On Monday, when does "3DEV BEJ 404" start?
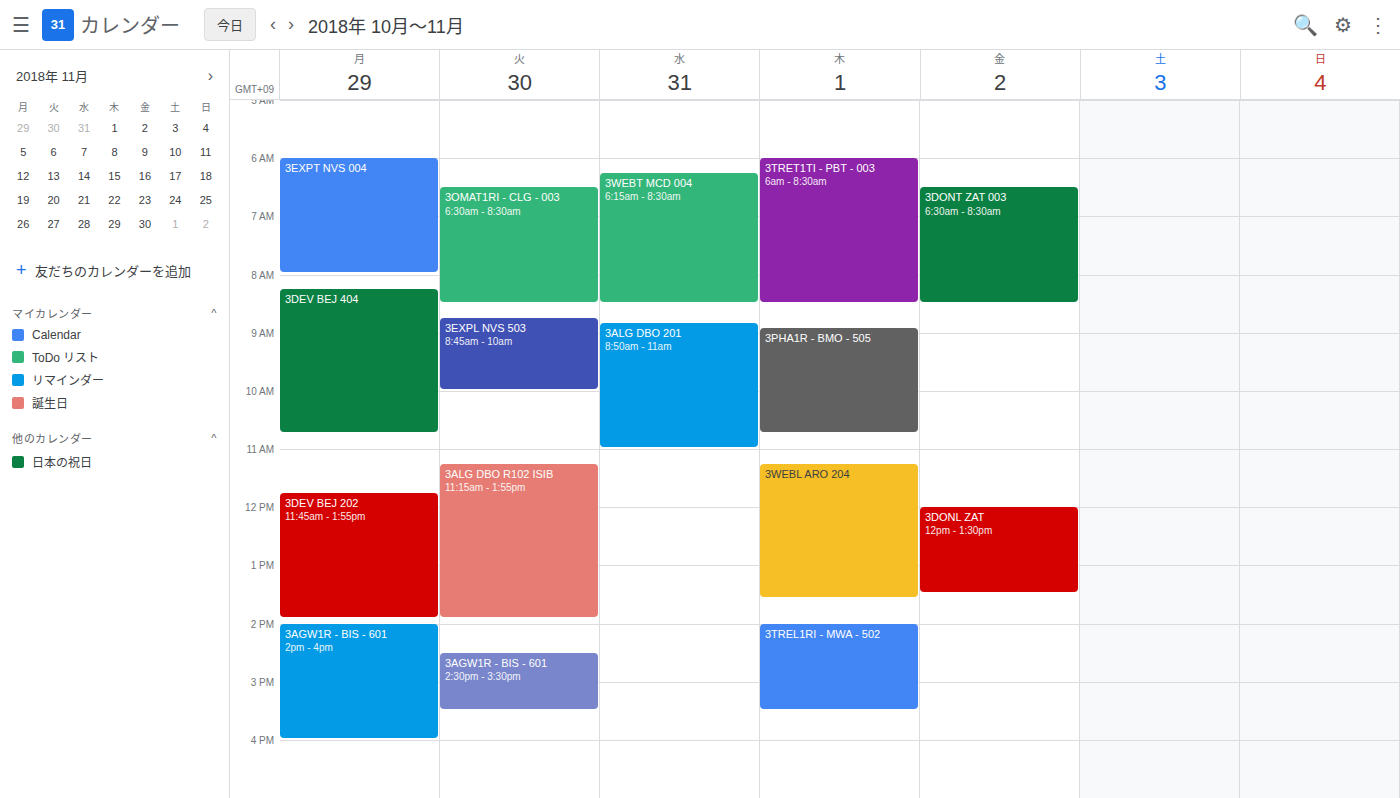
08:15